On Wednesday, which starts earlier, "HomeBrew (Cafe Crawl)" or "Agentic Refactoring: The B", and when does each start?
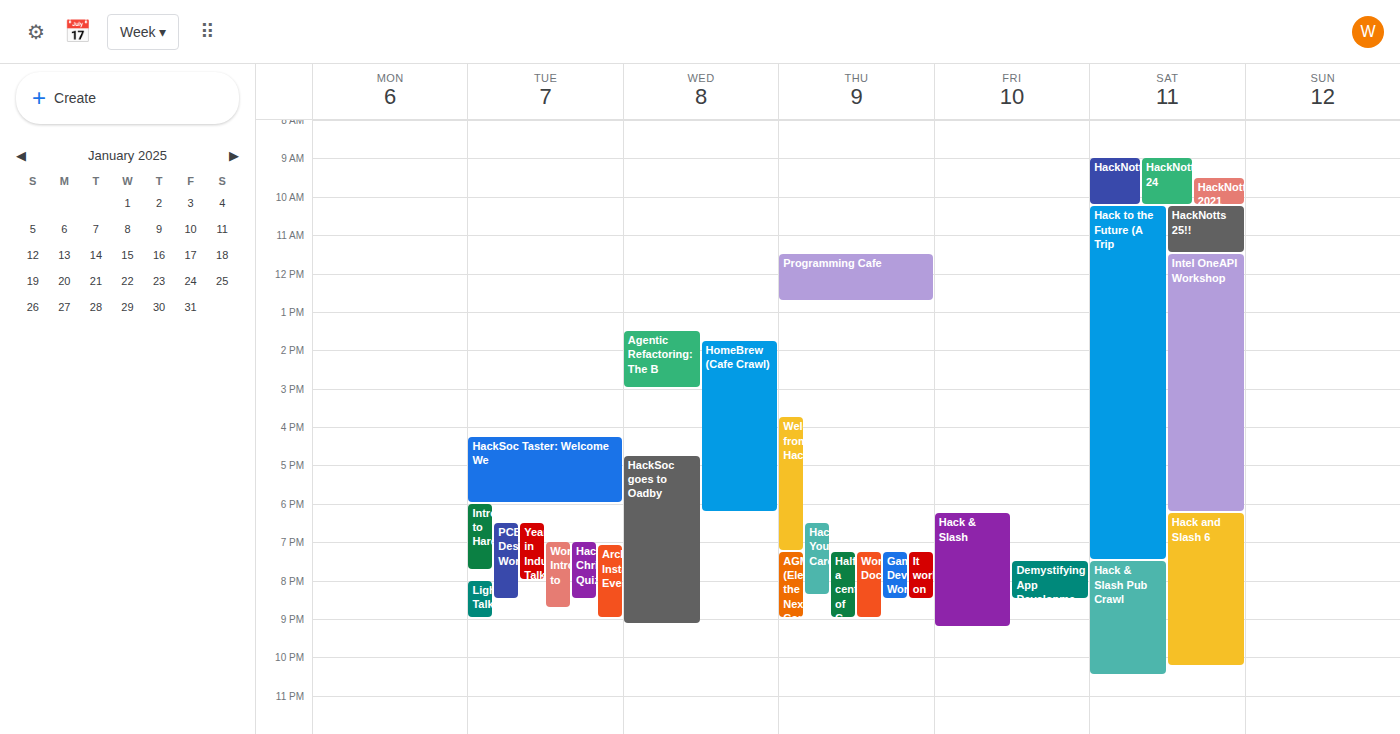
"Agentic Refactoring: The B" 1:30 PM; "HomeBrew (Cafe Crawl)" 1:45 PM.